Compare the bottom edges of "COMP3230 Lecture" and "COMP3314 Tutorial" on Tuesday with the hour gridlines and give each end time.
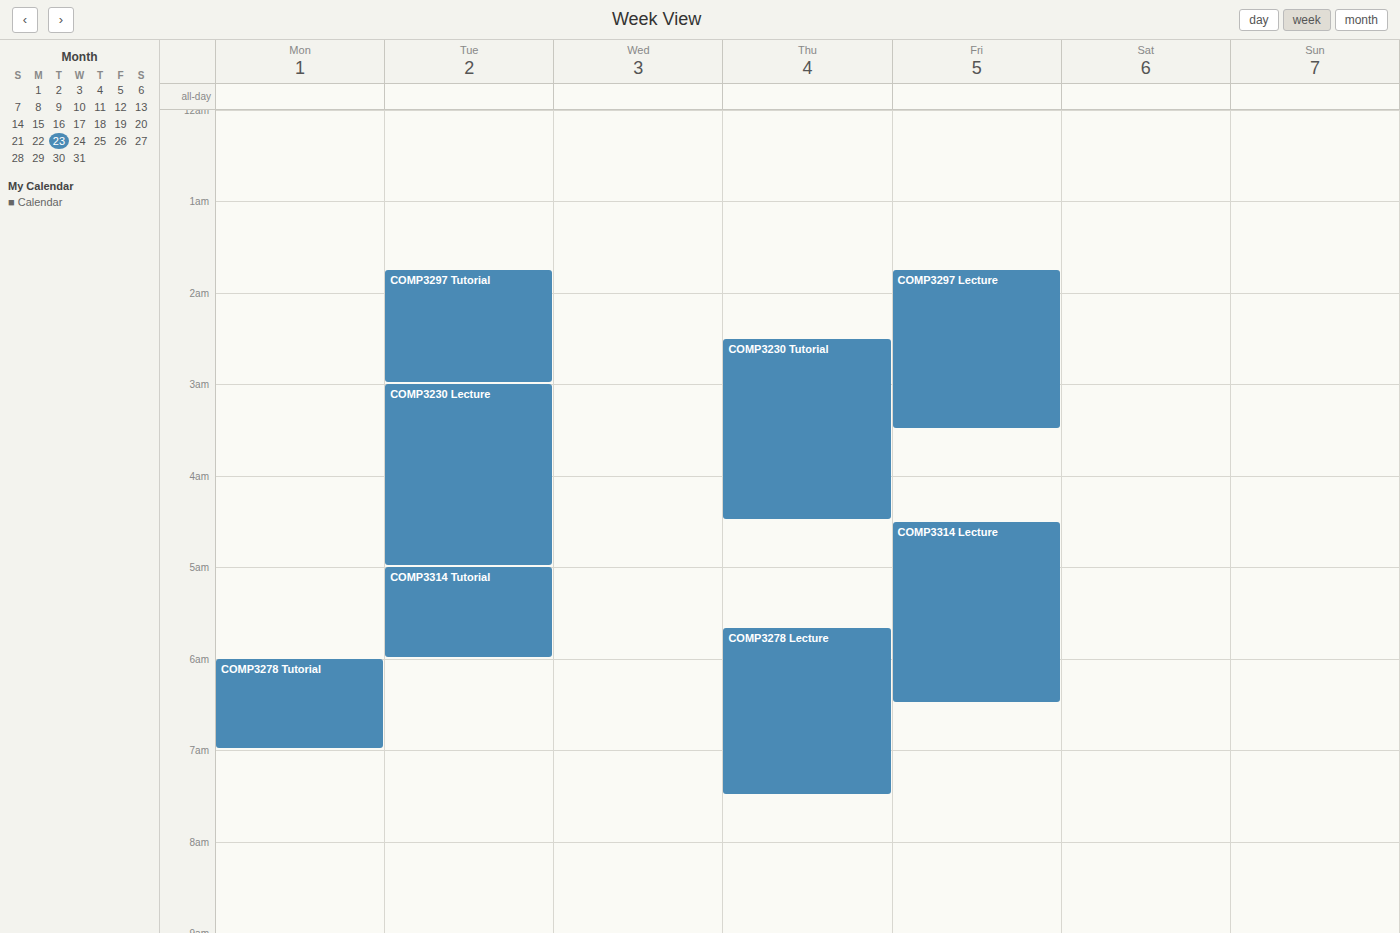
"COMP3230 Lecture": 5:00 AM, exactly on the 5 AM line. "COMP3314 Tutorial": 6:00 AM, exactly on the 6 AM line.